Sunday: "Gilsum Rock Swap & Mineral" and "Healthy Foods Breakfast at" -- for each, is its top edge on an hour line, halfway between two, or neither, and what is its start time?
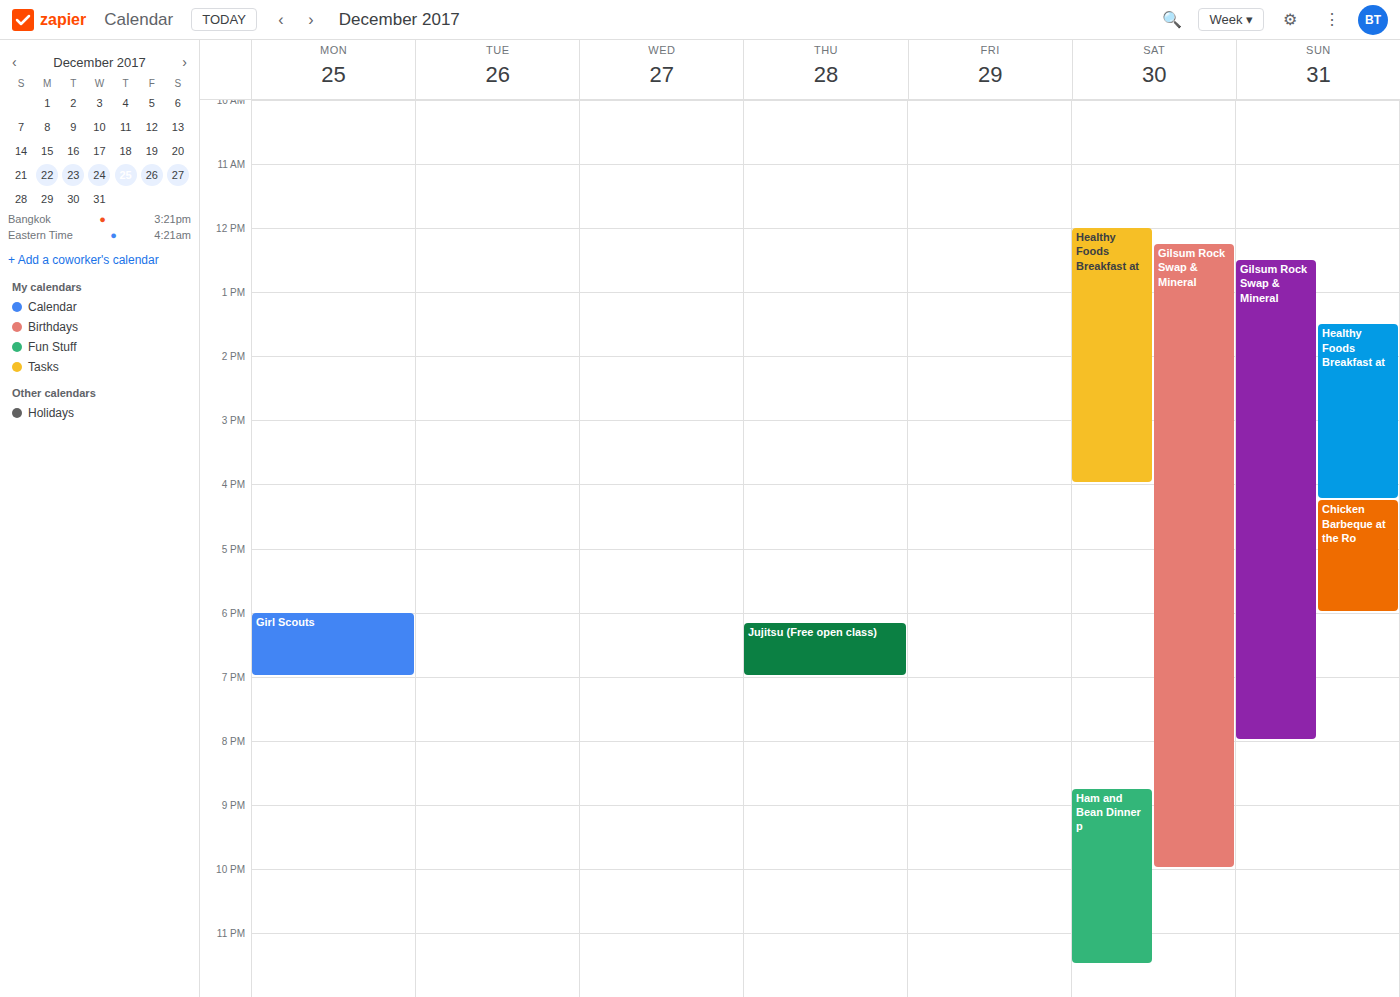
"Gilsum Rock Swap & Mineral": 12:30 PM, halfway between the 12 PM and 1 PM lines. "Healthy Foods Breakfast at": 1:30 PM, halfway between the 1 PM and 2 PM lines.